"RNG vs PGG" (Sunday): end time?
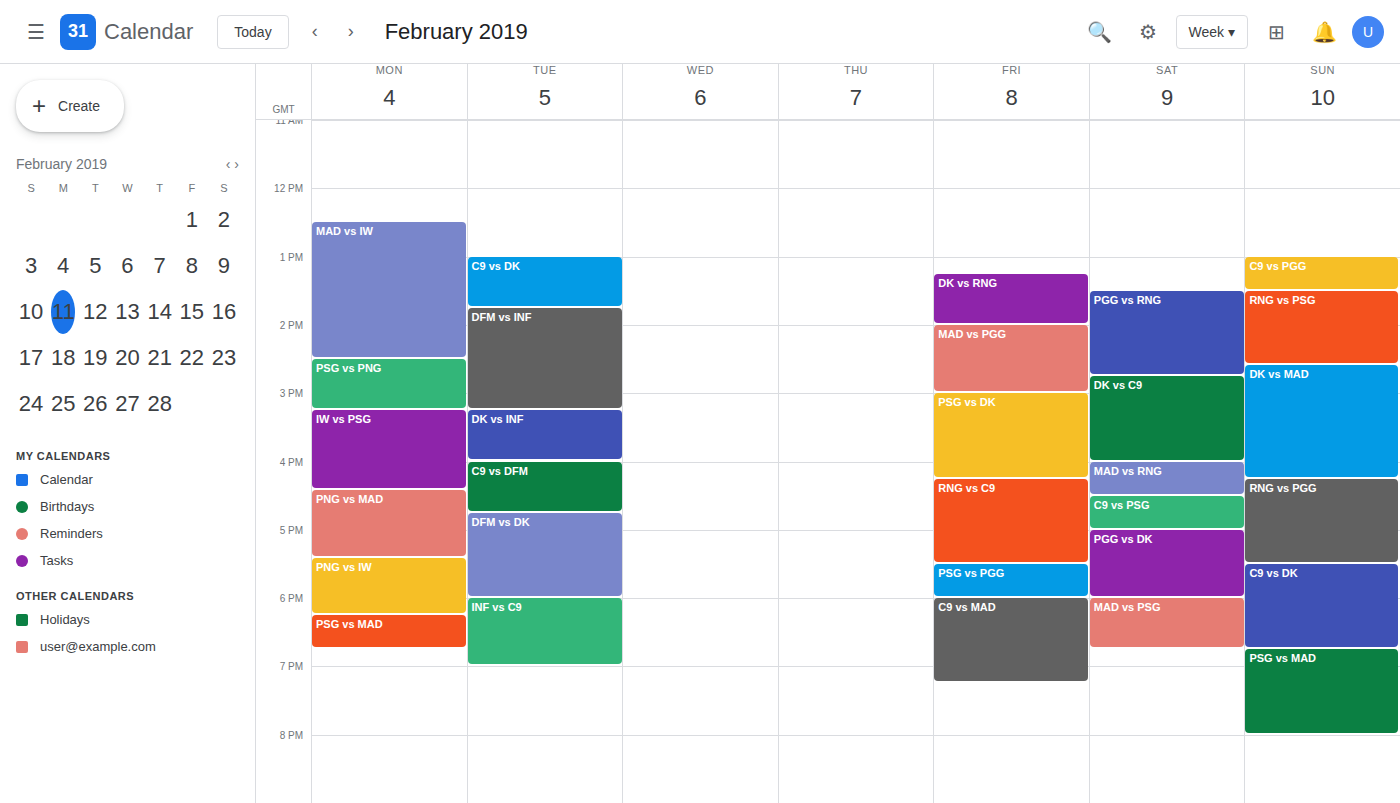
5:30 PM